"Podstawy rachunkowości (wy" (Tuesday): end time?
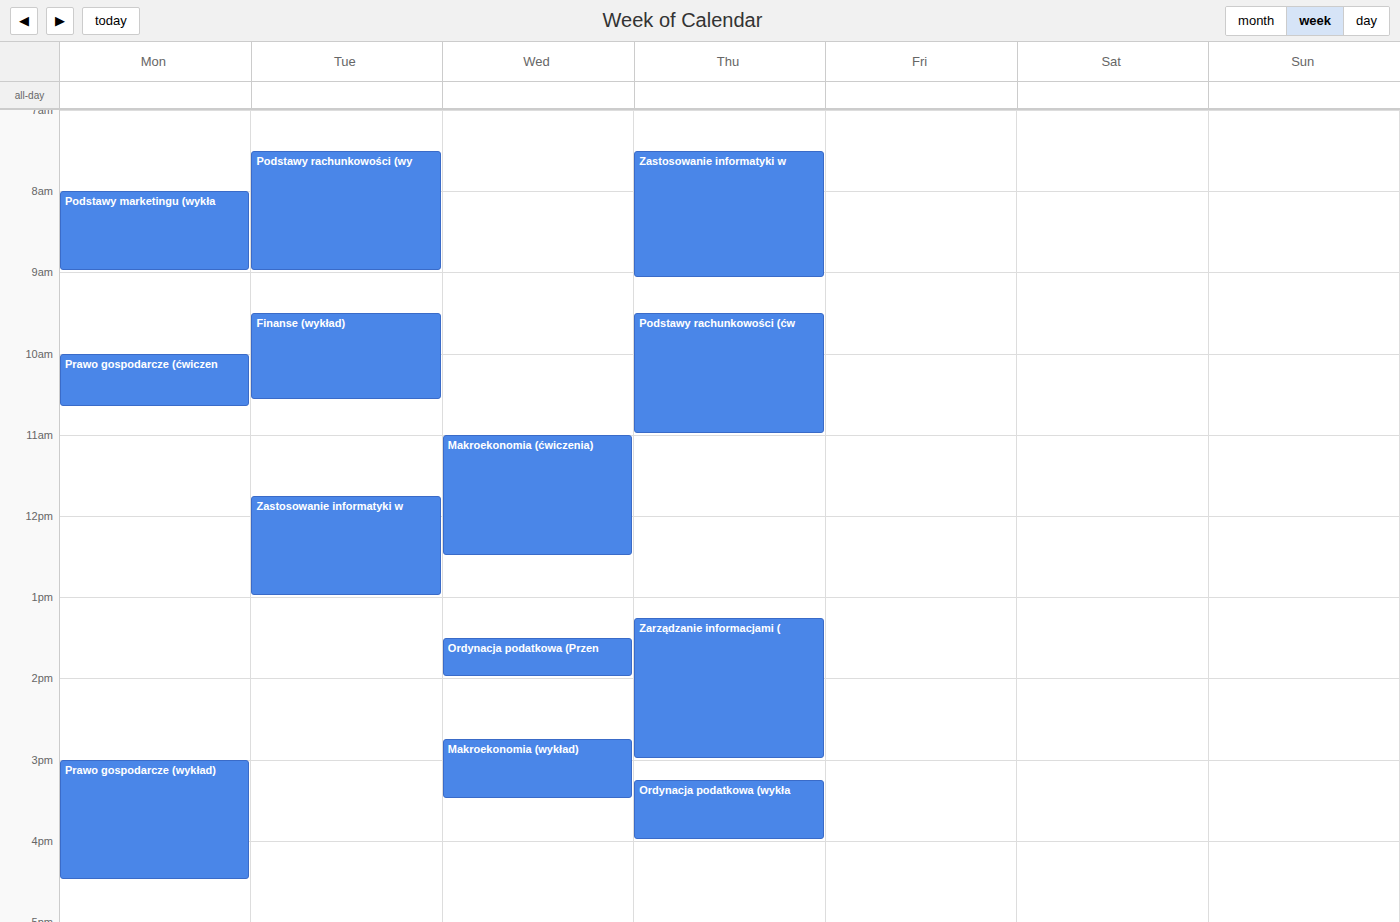
9:00 AM